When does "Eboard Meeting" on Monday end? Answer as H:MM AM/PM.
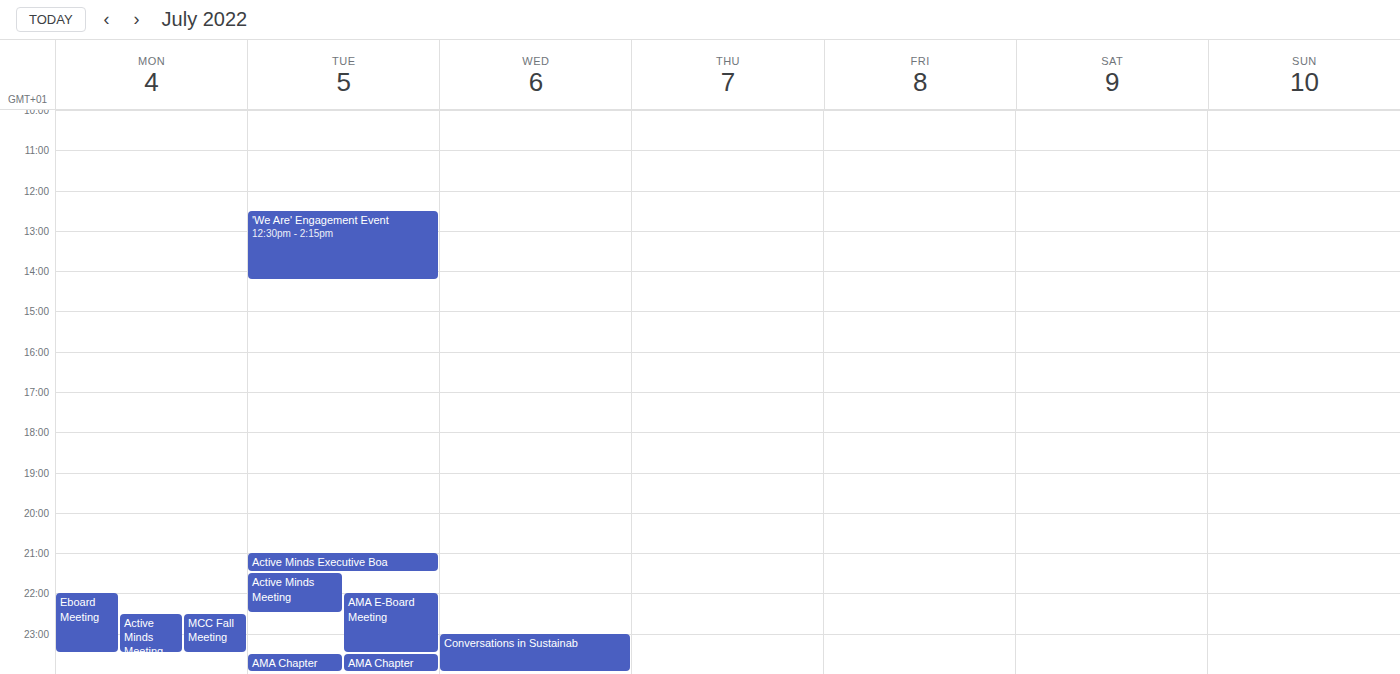
11:30 PM